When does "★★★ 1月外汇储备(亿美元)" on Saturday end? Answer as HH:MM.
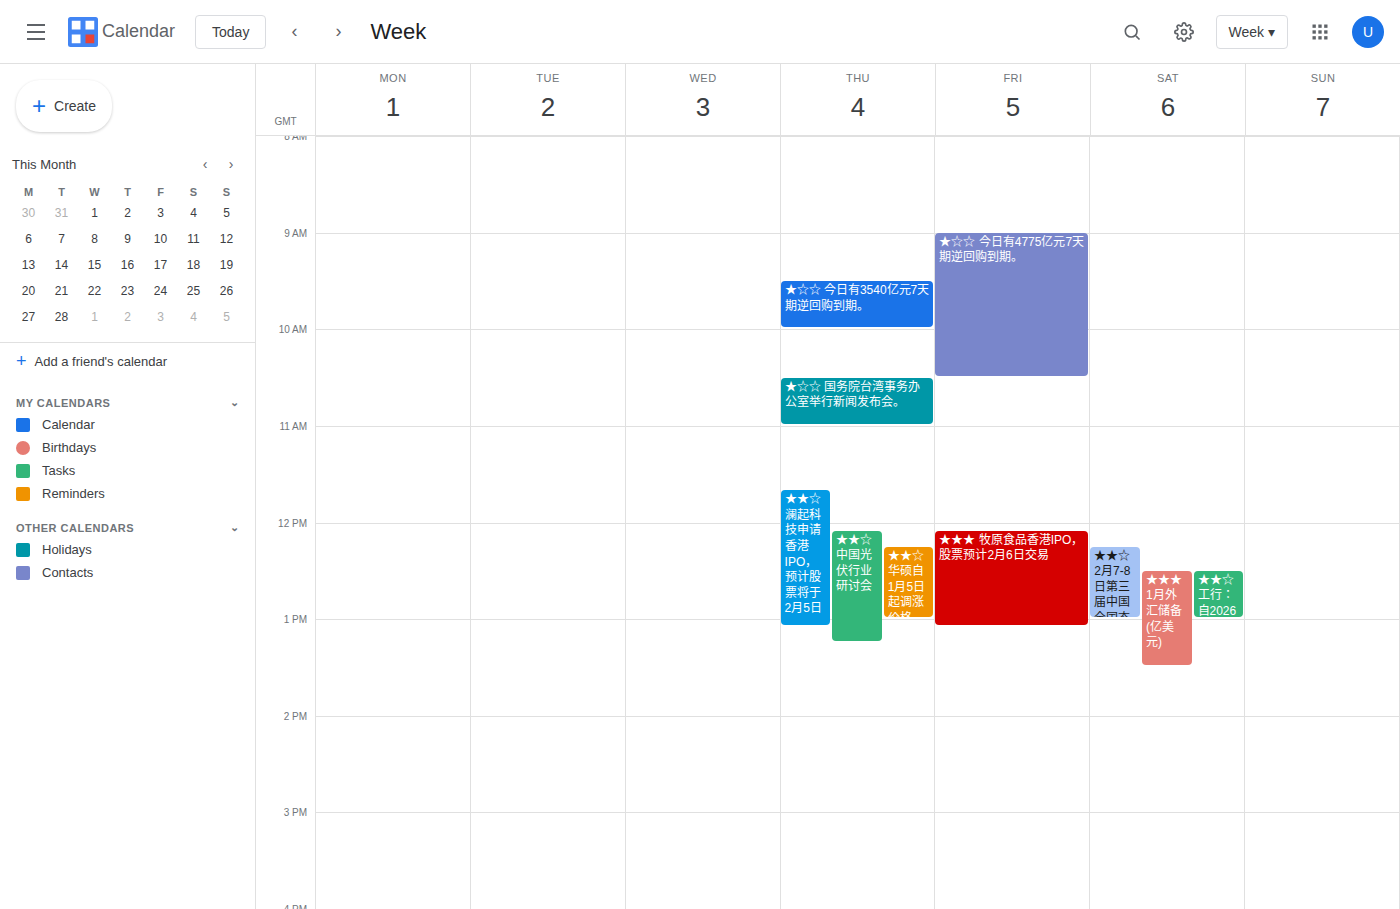
13:30